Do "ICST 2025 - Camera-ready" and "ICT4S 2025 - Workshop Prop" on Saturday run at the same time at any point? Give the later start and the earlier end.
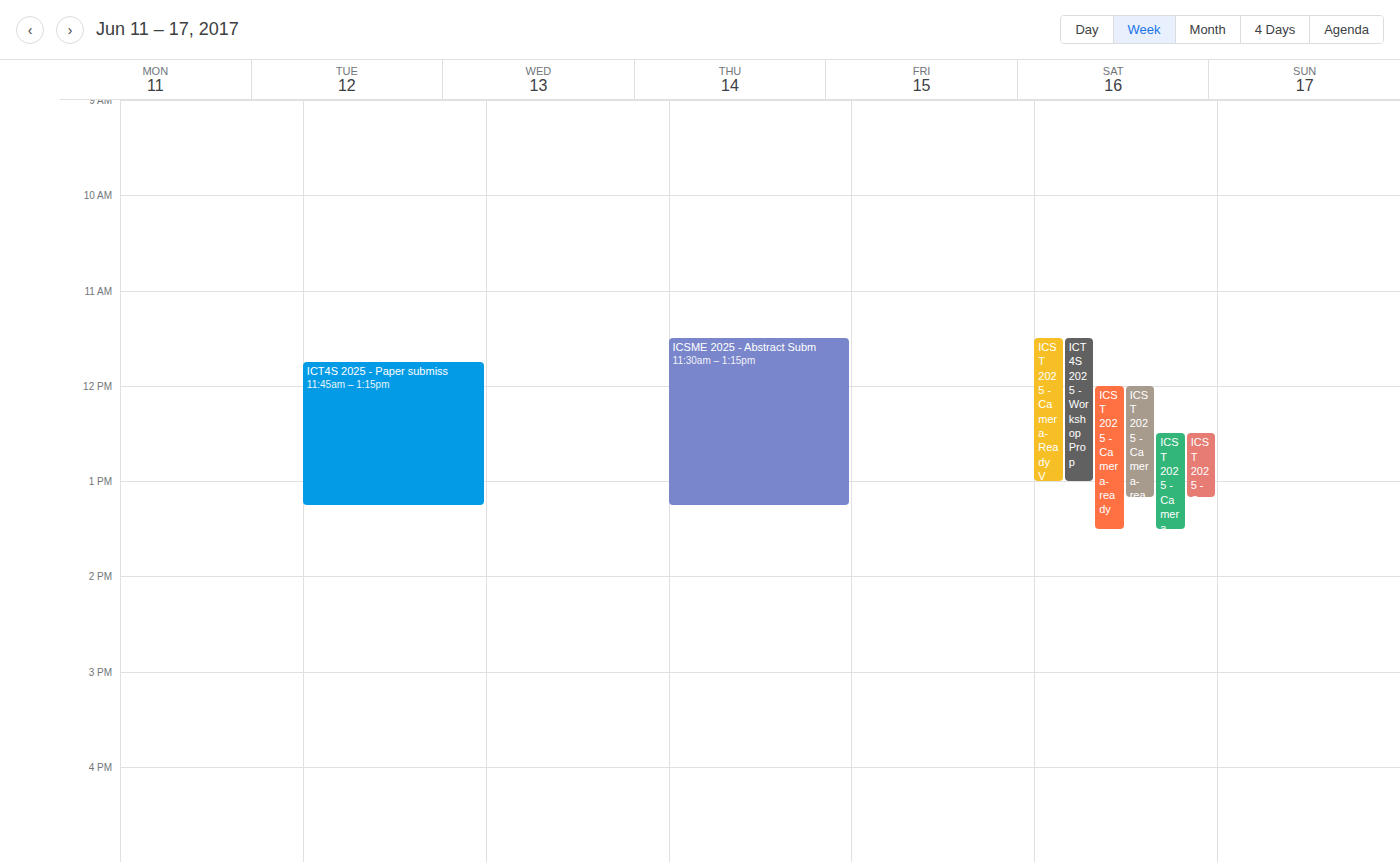
"ICST 2025 - Camera-ready" starts at 12:00 PM, before "ICT4S 2025 - Workshop Prop" ends at 1:00 PM -- they overlap.